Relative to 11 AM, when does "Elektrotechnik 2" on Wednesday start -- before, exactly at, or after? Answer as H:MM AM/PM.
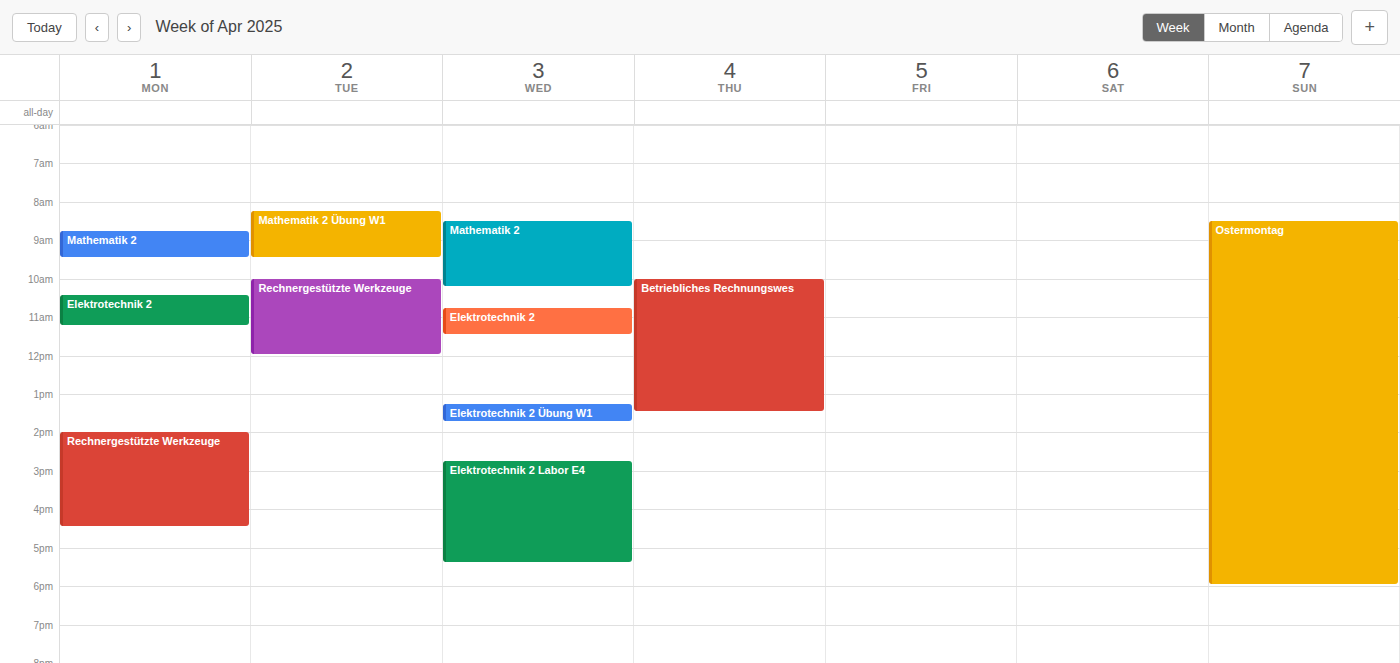
10:45 AM -- before 11 AM, 15 minutes above the 11 AM line.